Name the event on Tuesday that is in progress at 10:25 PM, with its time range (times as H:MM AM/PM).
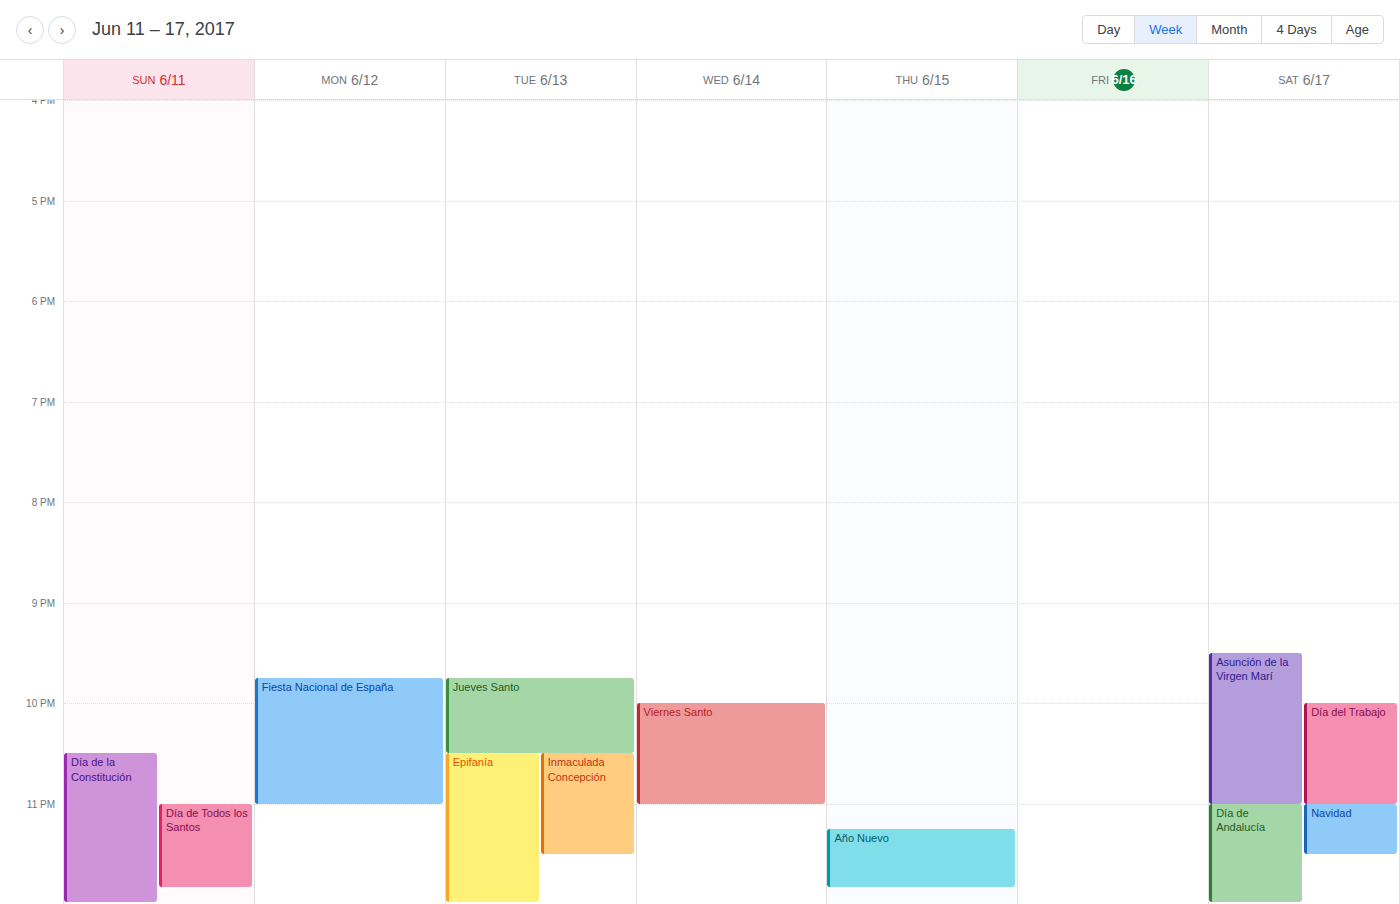
"Jueves Santo", 9:45 PM to 10:30 PM